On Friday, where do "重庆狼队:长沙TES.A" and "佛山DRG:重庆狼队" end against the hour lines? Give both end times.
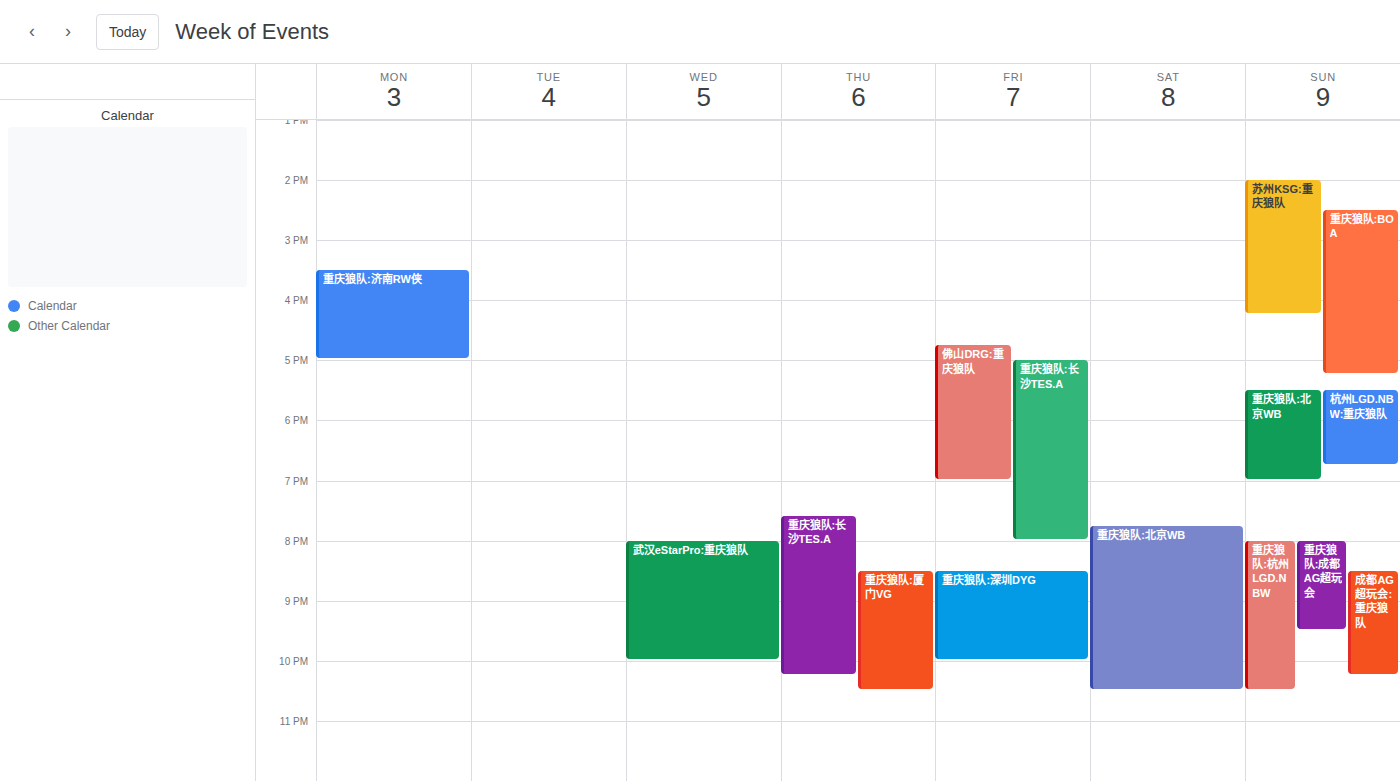
"重庆狼队:长沙TES.A": 8:00 PM, exactly on the 8 PM line. "佛山DRG:重庆狼队": 7:00 PM, exactly on the 7 PM line.